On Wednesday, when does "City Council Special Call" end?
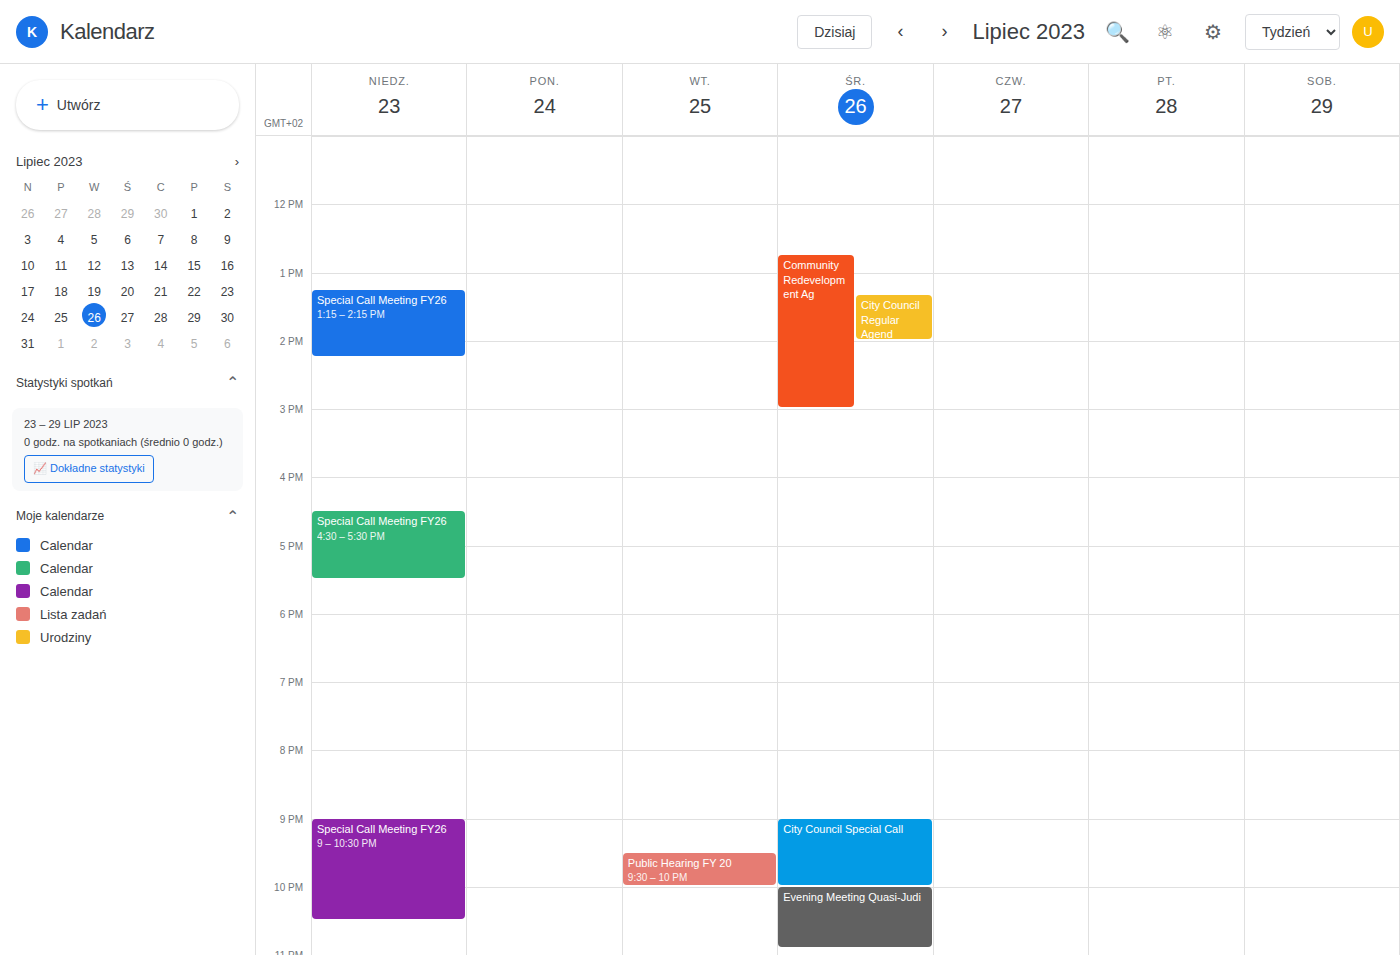
22:00